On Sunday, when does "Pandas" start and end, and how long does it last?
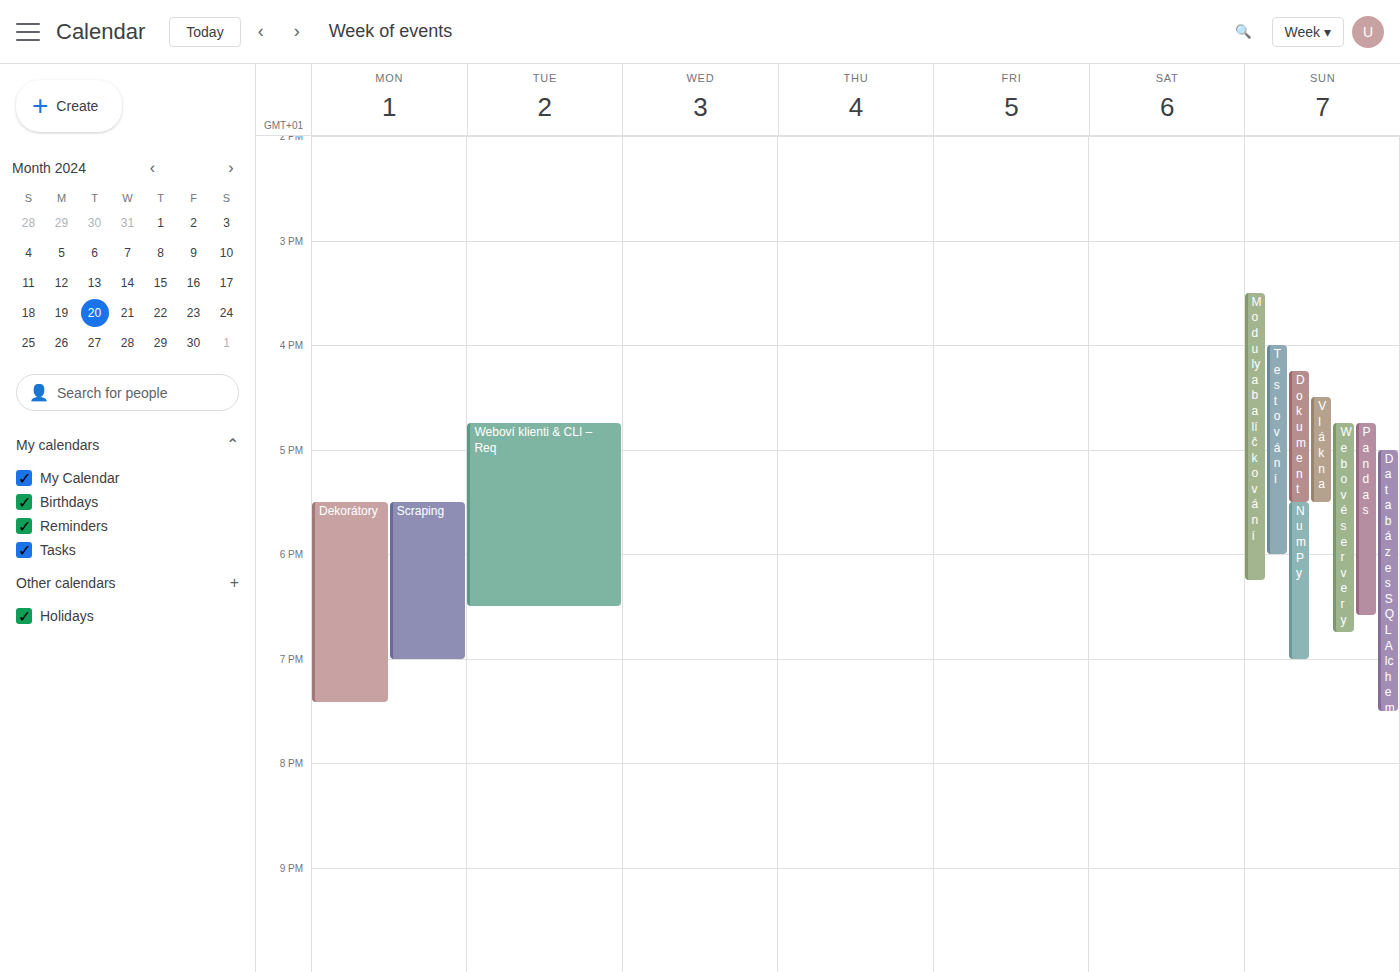
4:45 PM to 6:35 PM, 1 hour 50 minutes